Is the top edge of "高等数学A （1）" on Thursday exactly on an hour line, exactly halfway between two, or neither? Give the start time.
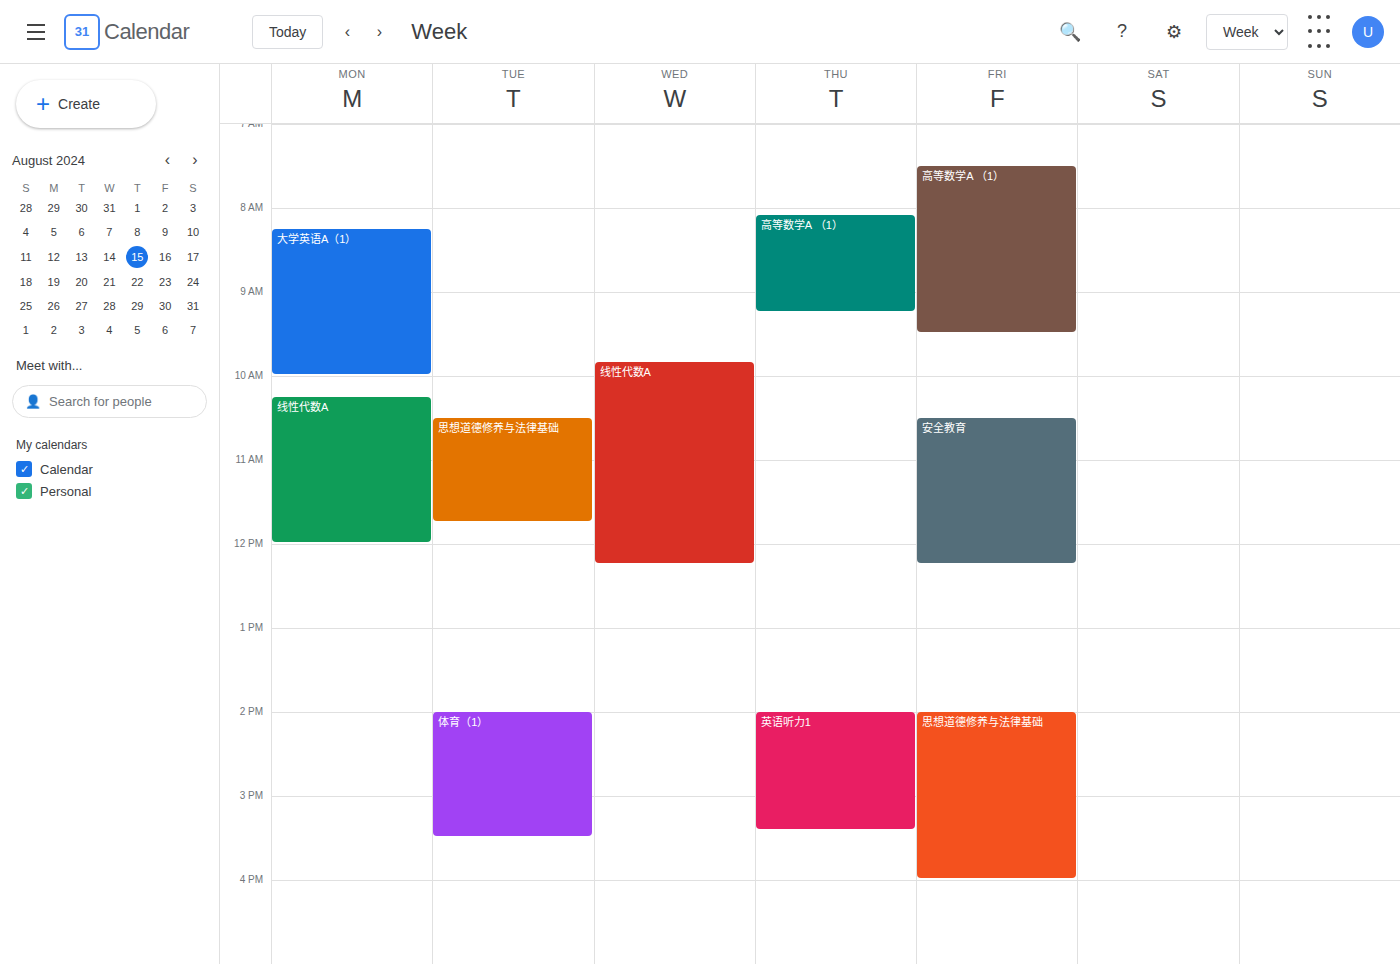
8:05 AM -- neither: 5 minutes below the 8 AM line and 55 minutes above the 9 AM line.